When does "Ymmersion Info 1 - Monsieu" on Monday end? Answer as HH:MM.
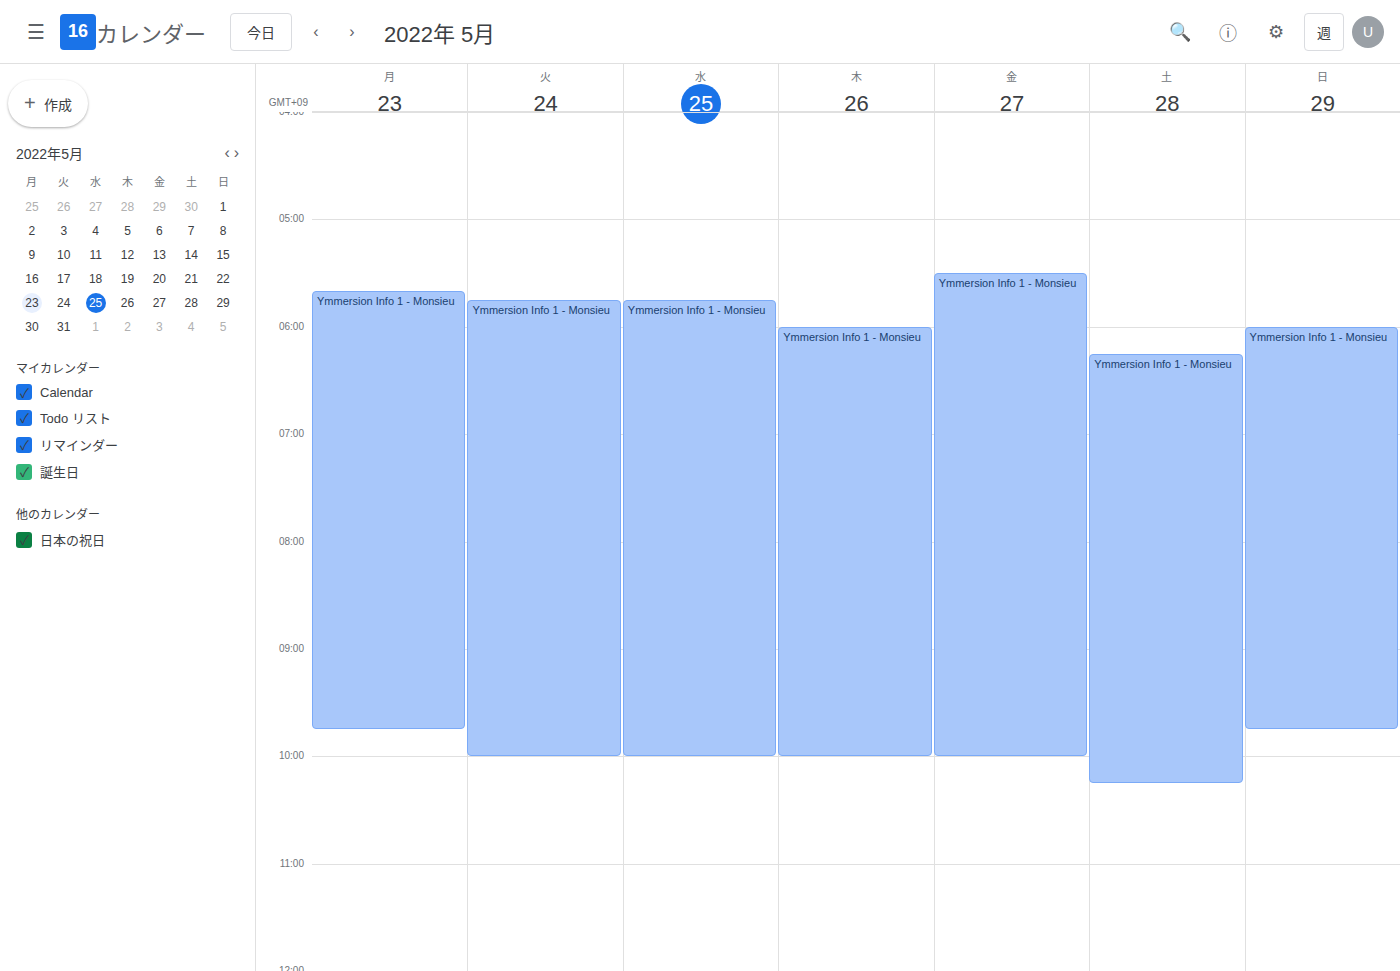
09:45